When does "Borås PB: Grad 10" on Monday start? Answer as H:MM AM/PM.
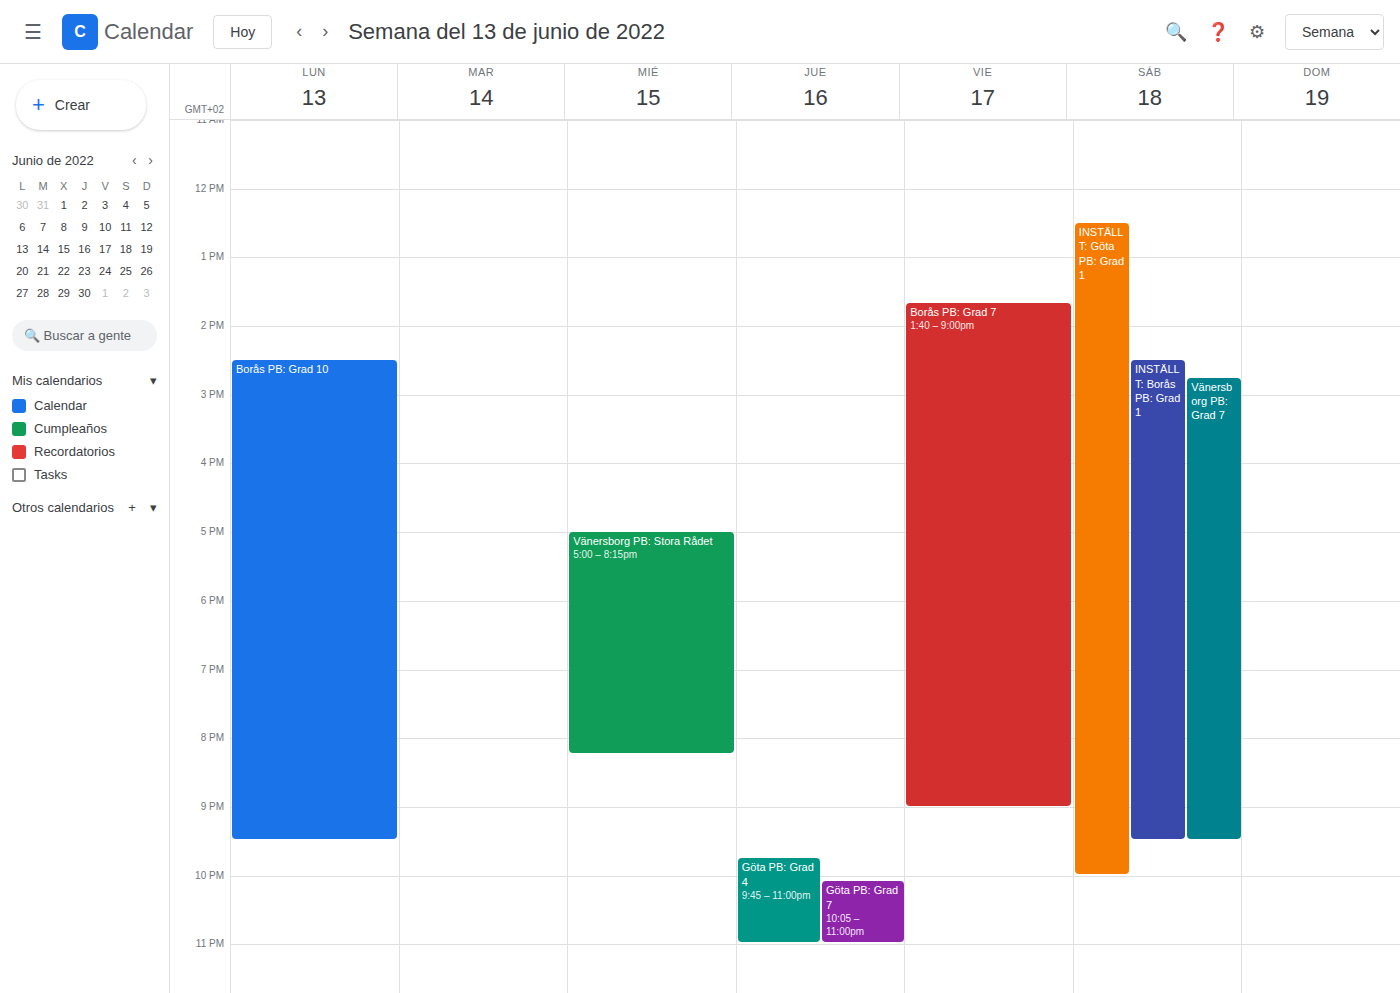
2:30 PM